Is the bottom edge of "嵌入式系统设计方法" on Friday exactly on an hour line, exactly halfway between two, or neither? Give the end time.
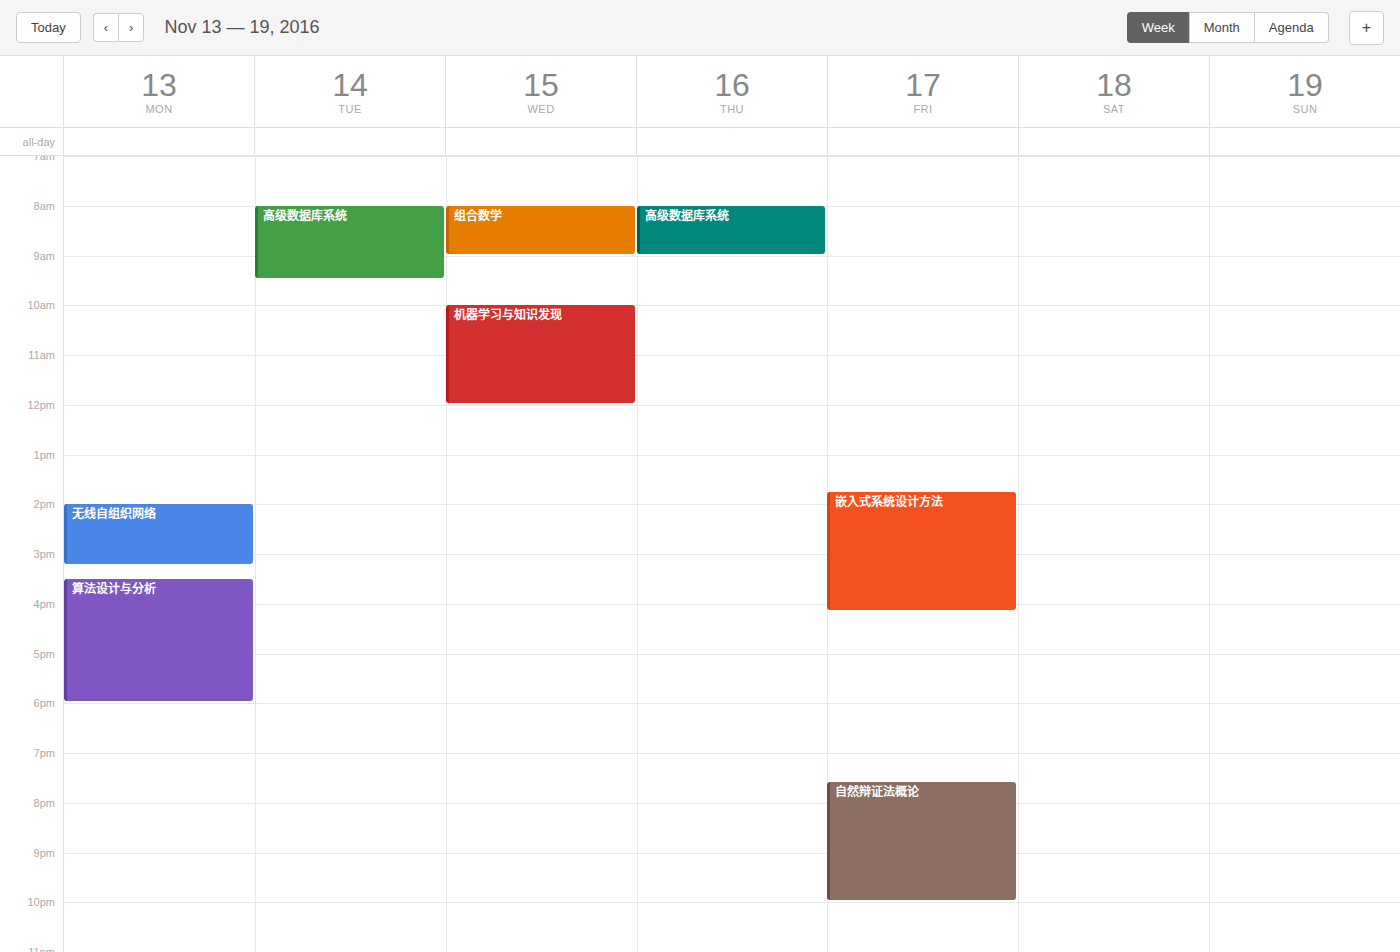
4:10 PM -- neither: 10 minutes below the 4 PM line and 50 minutes above the 5 PM line.